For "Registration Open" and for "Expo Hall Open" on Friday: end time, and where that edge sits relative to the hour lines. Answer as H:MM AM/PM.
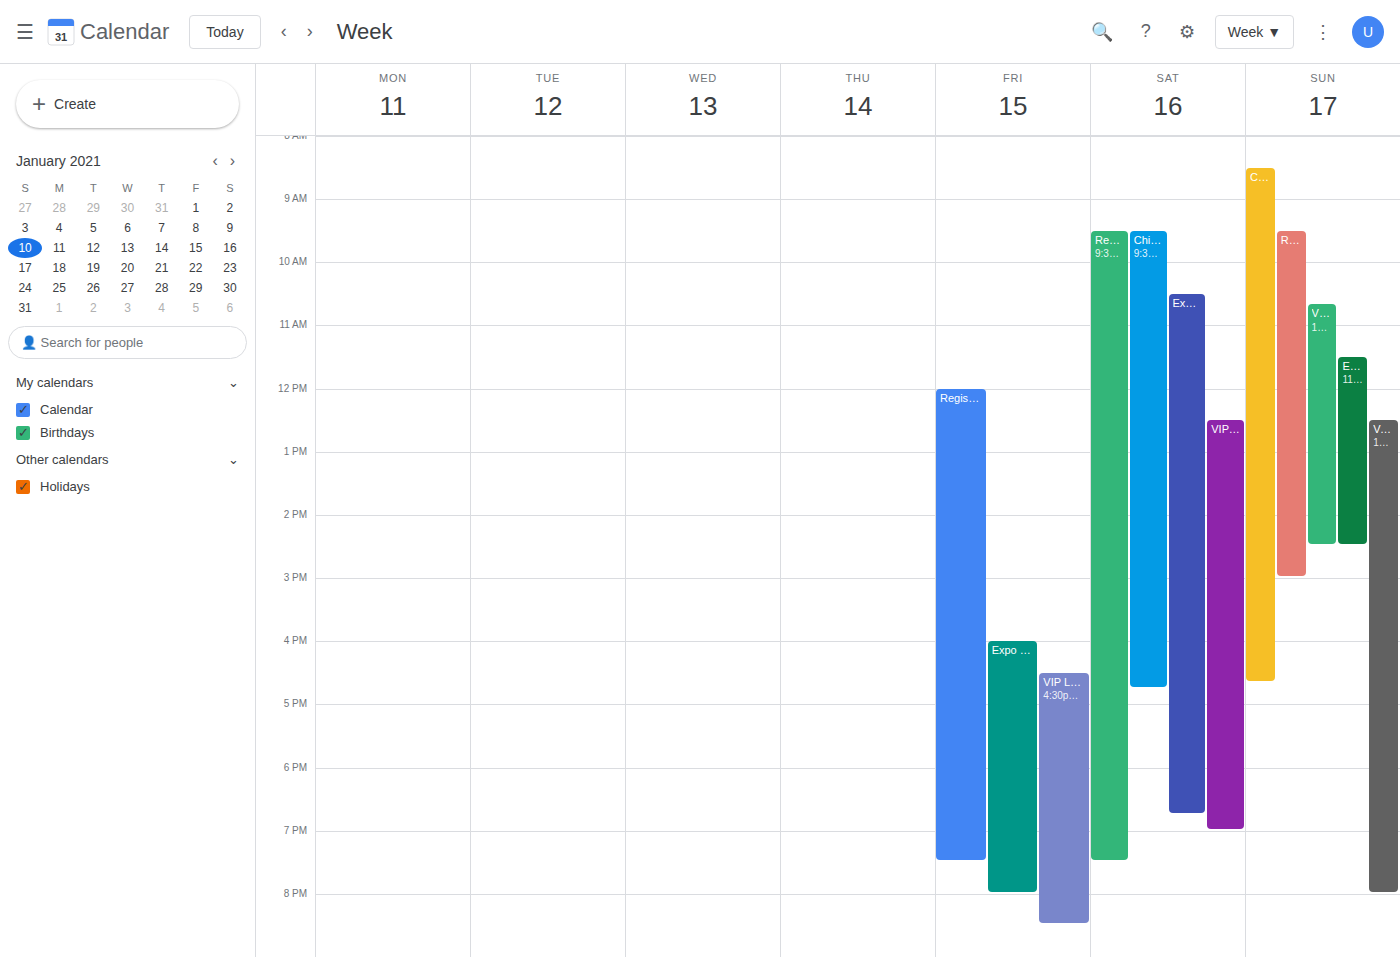
"Registration Open": 7:30 PM, halfway between the 7 PM and 8 PM lines. "Expo Hall Open": 8:00 PM, exactly on the 8 PM line.